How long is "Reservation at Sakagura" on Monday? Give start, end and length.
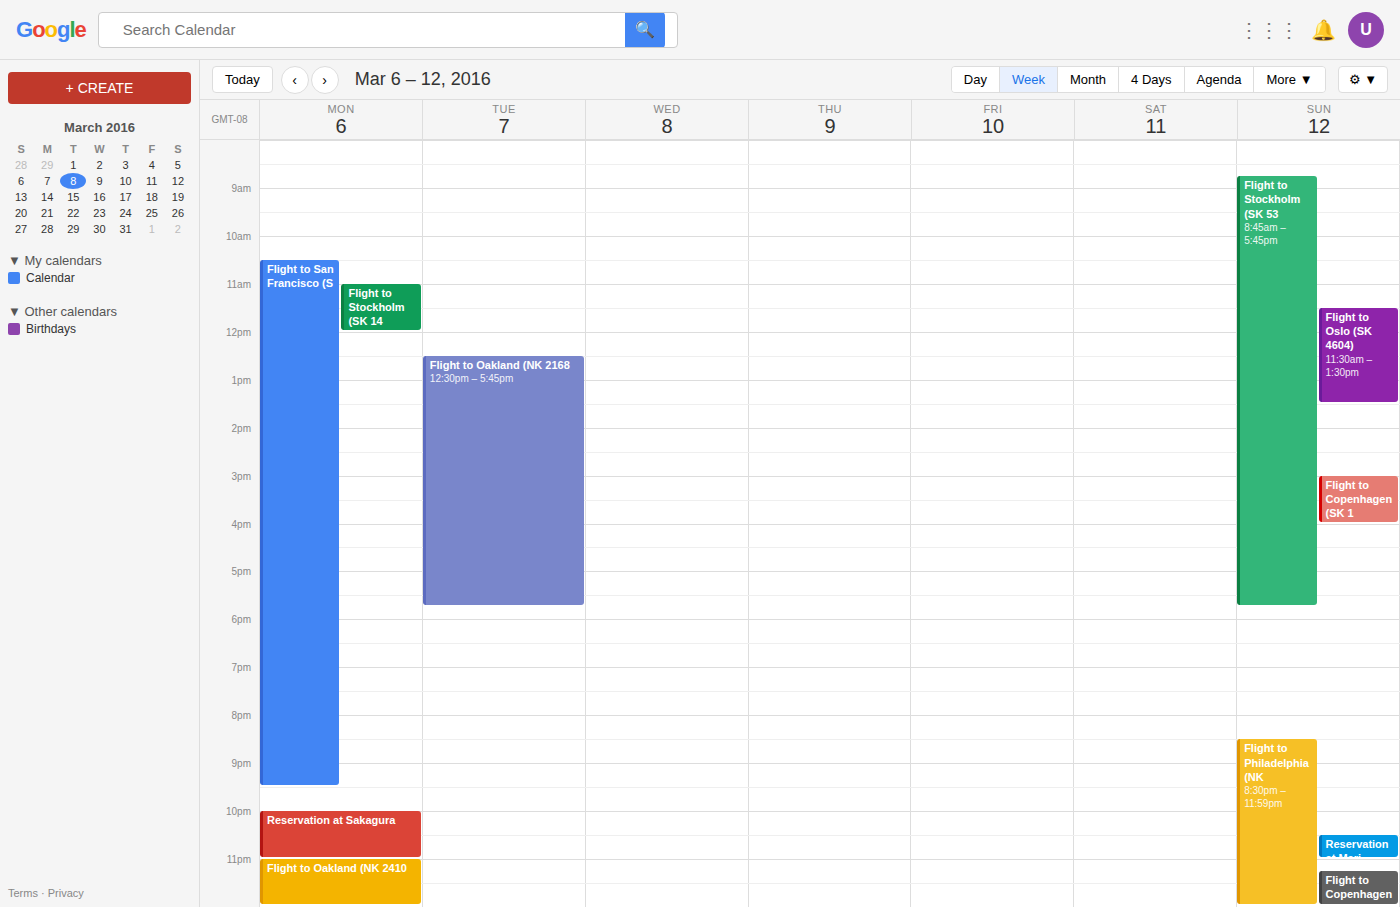
10:00 PM to 11:00 PM, 1 hour